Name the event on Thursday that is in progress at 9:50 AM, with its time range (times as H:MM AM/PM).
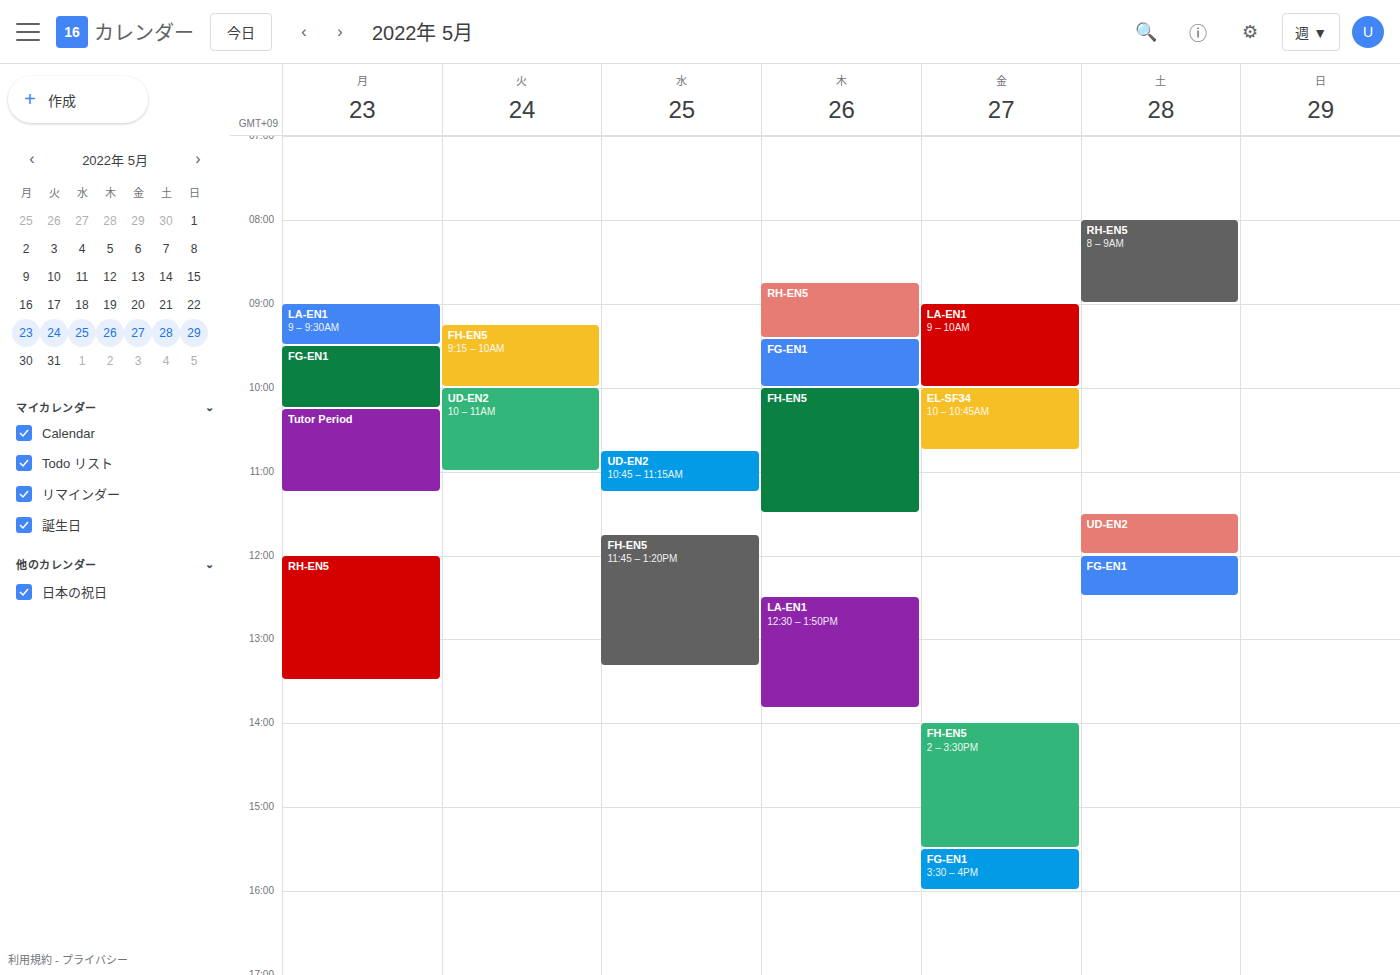
"FG-EN1", 9:25 AM to 10:00 AM